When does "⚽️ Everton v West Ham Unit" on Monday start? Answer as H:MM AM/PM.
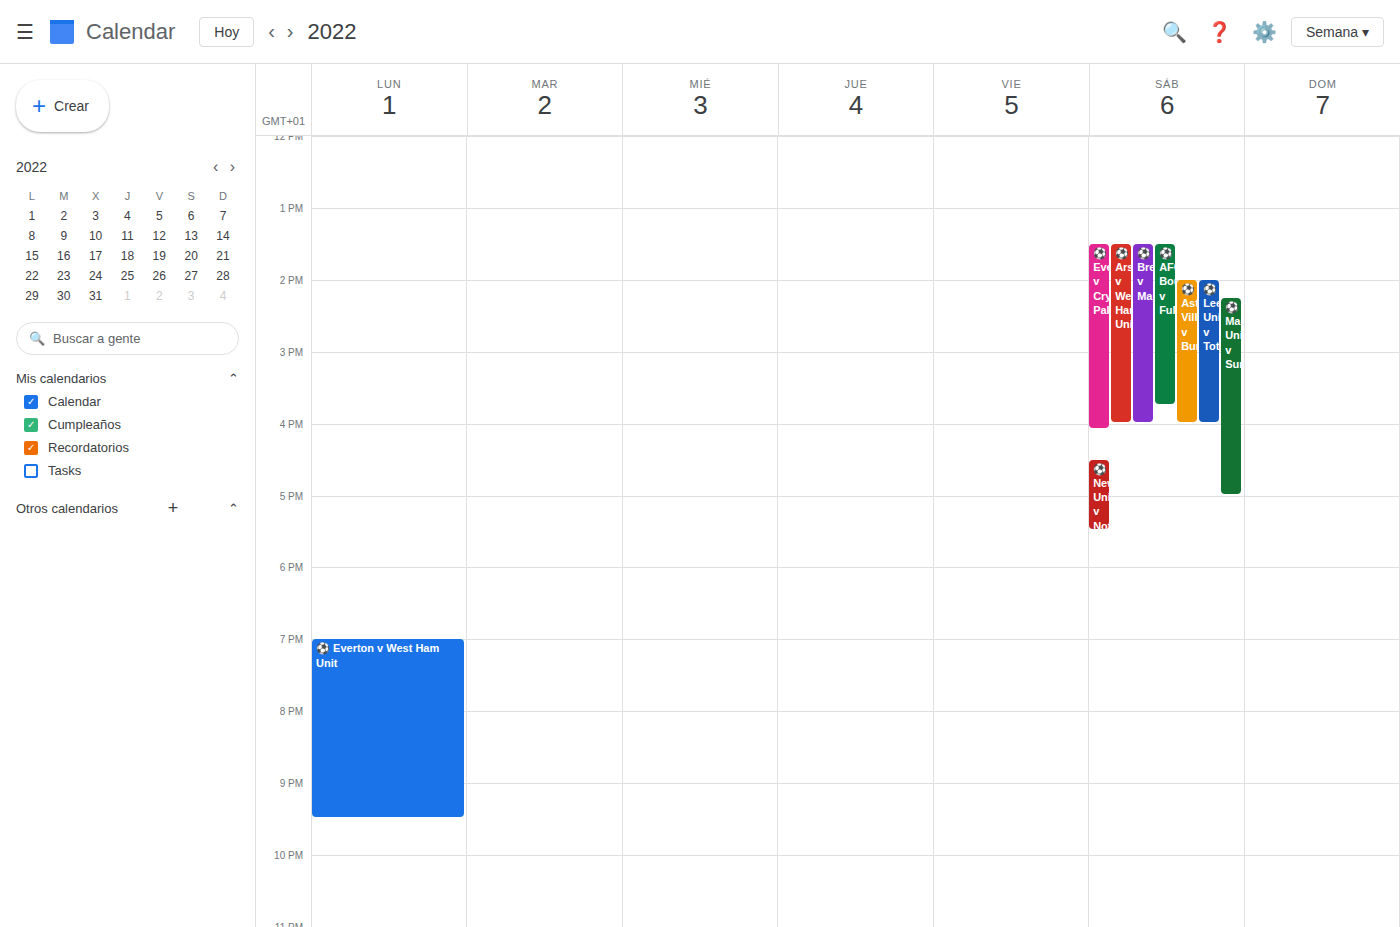
7:00 PM